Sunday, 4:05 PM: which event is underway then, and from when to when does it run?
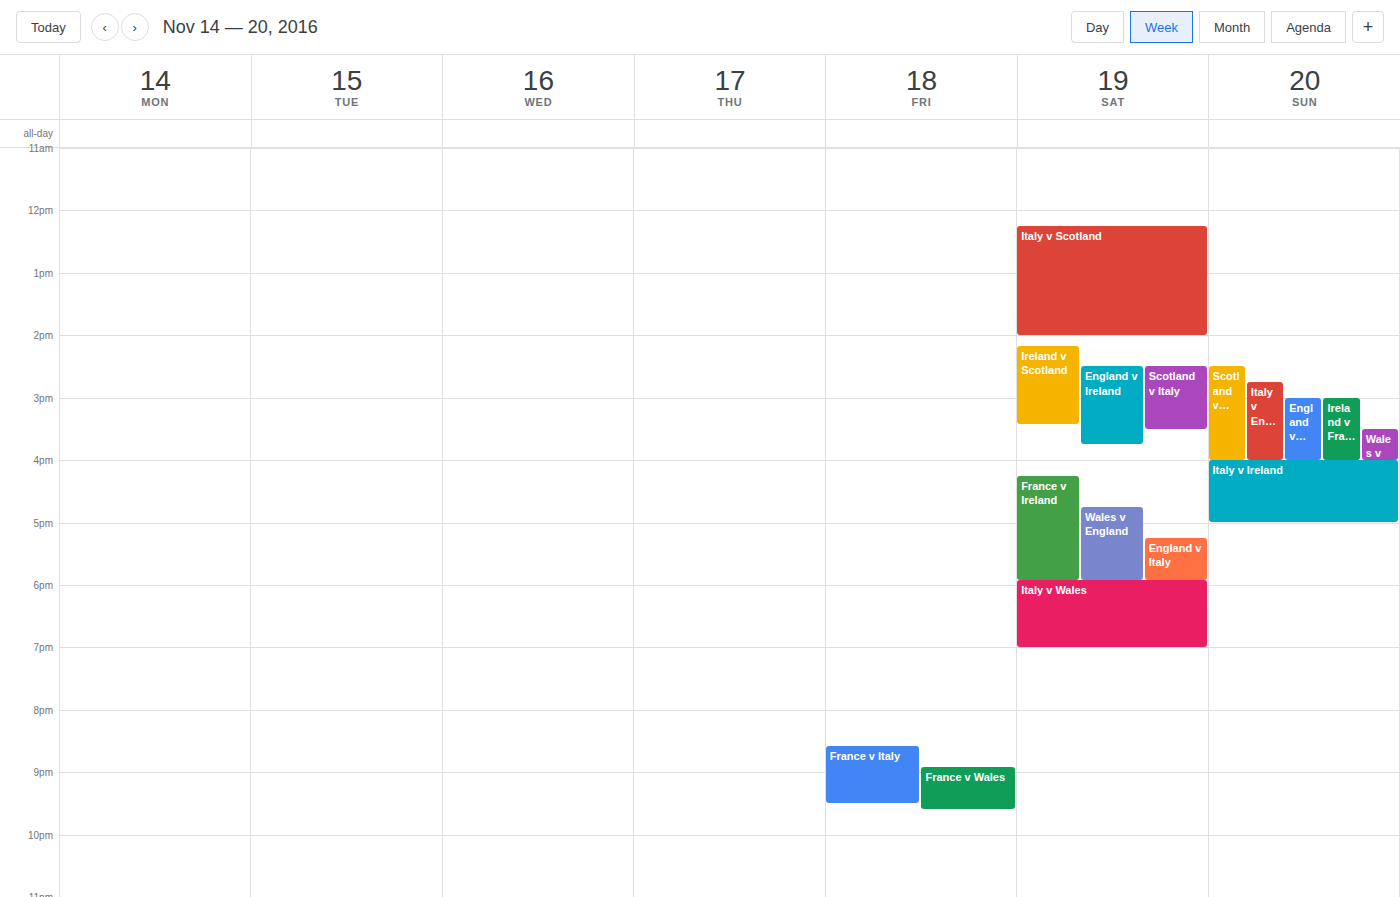
"Italy v Ireland", 4:00 PM to 5:00 PM